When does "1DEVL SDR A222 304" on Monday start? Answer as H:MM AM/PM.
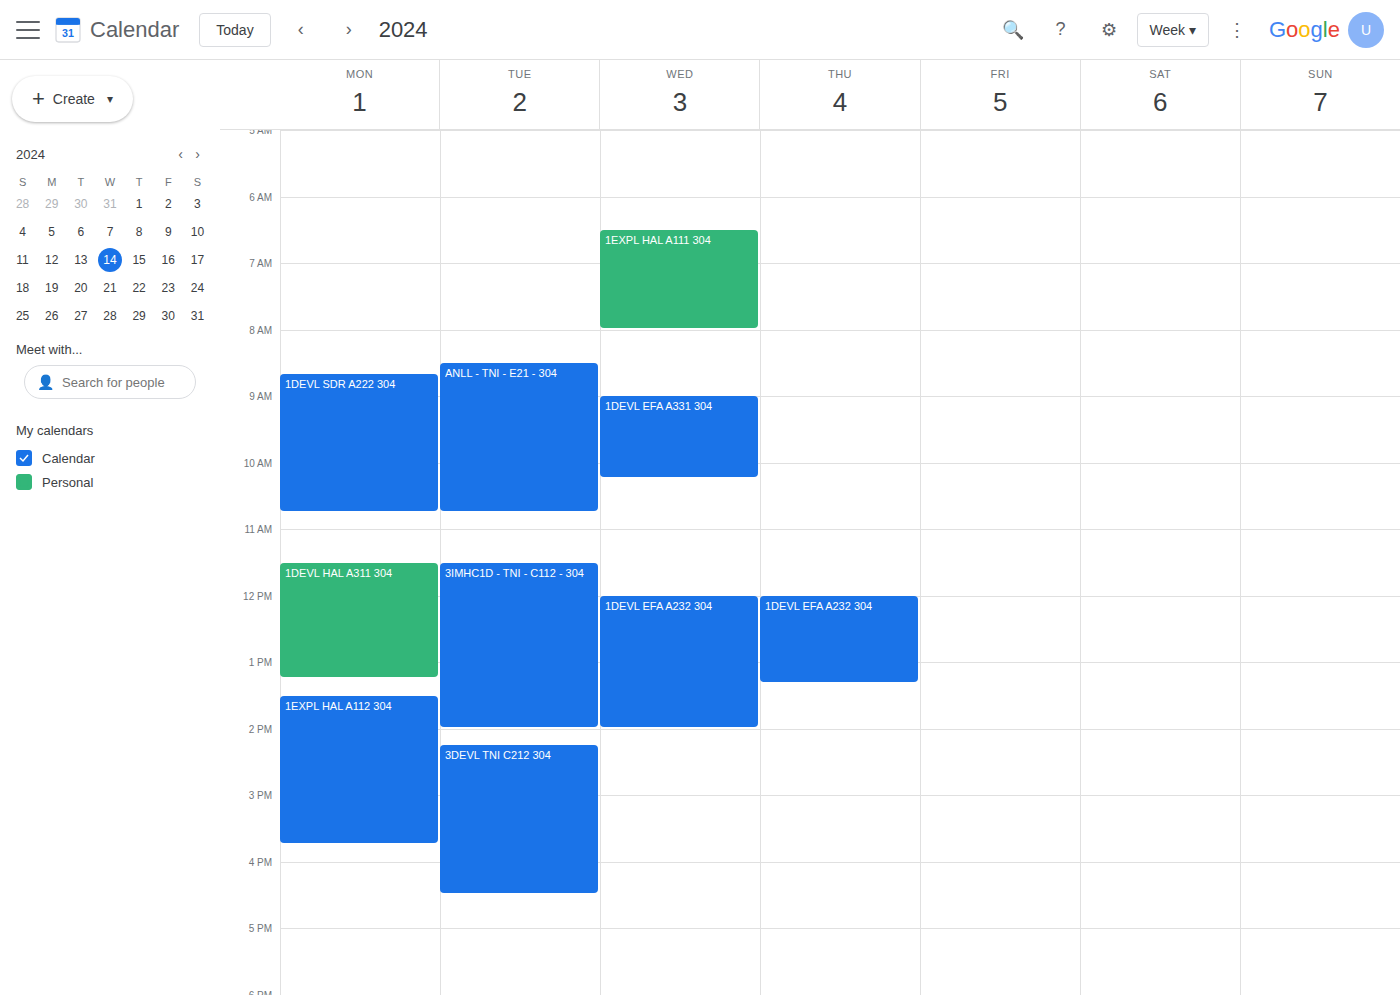
8:40 AM